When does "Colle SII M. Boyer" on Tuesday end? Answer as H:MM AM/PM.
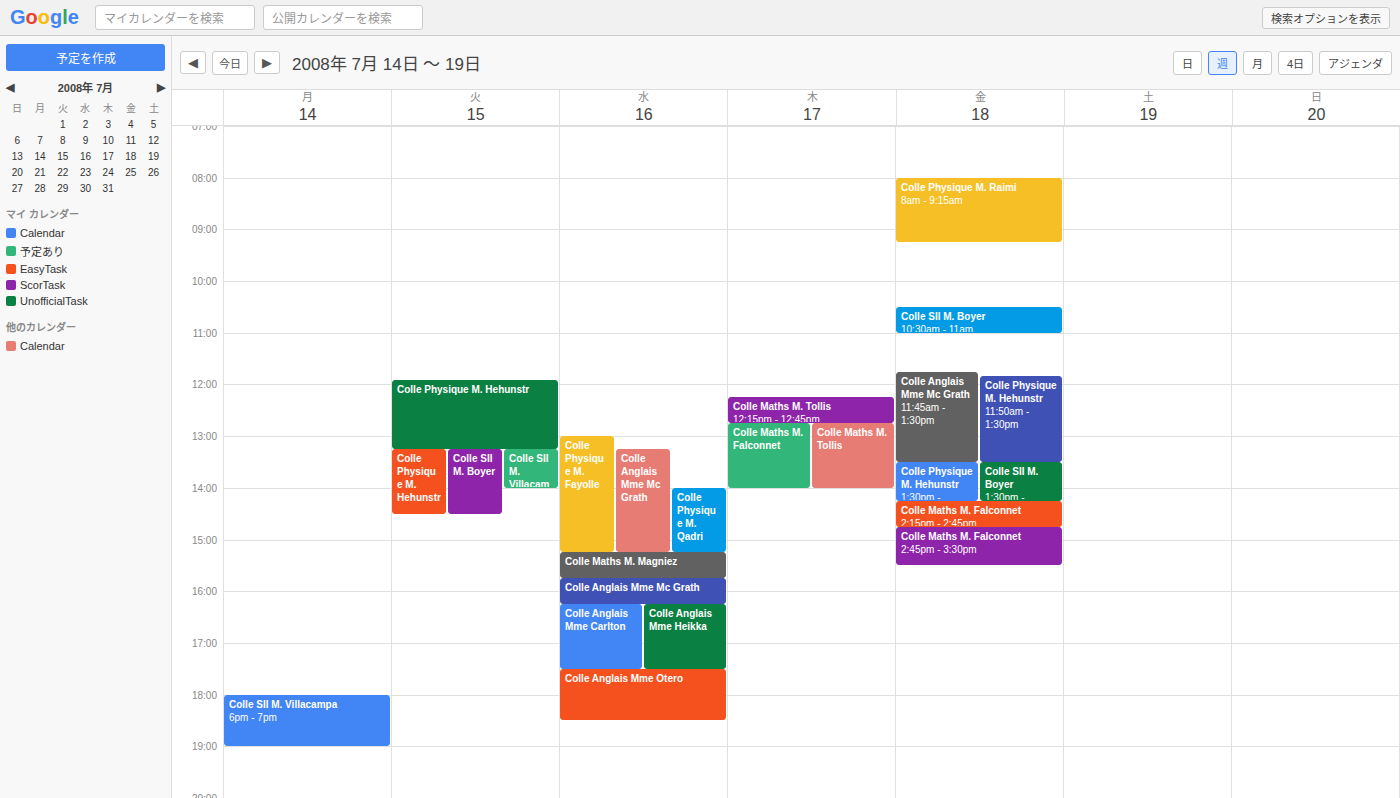
2:30 PM